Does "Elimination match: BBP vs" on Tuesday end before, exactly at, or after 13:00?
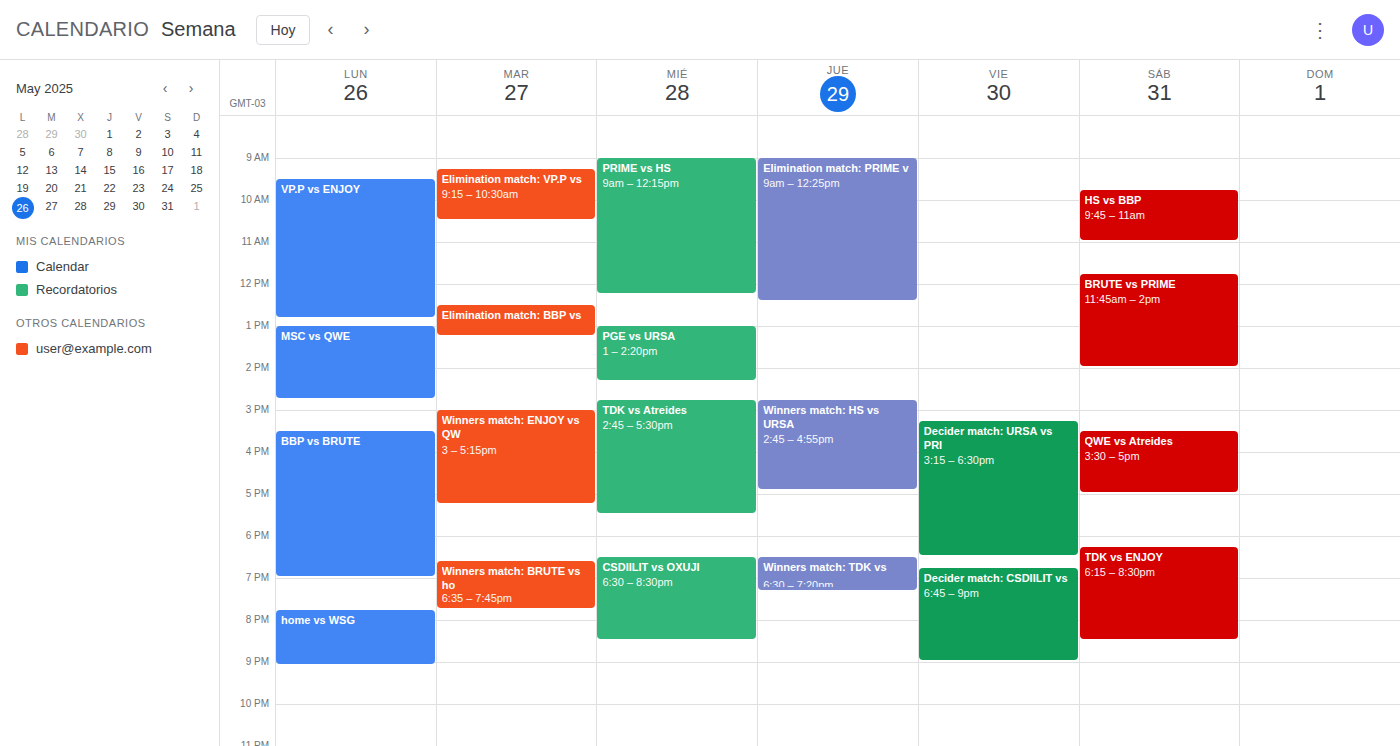
13:15 -- after 13:00, 15 minutes below the 13:00 line.